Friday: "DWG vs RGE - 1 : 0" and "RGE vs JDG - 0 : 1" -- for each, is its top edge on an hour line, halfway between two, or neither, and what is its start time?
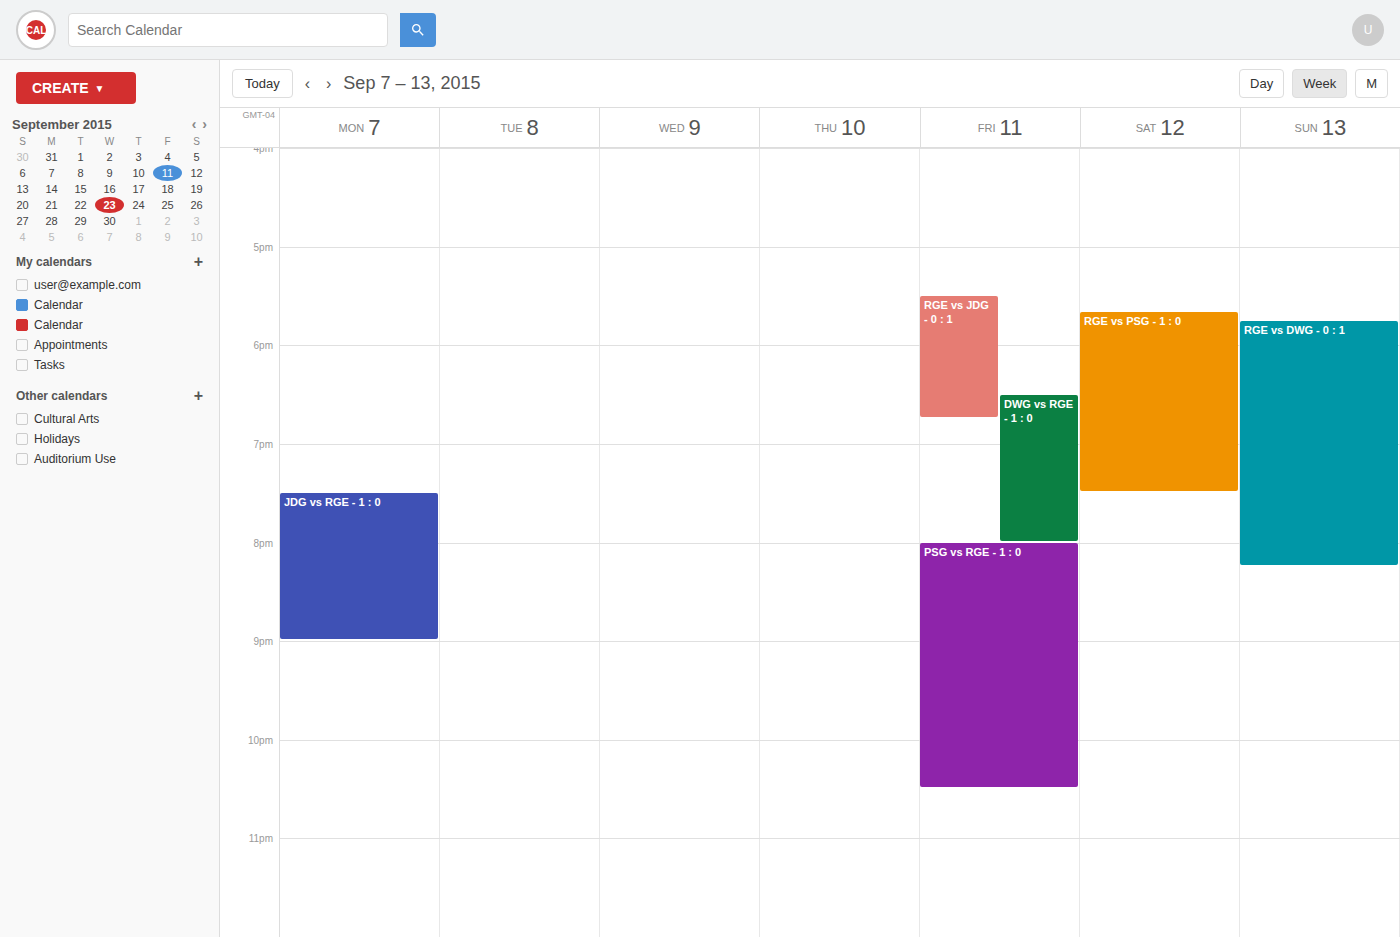
"DWG vs RGE - 1 : 0": 6:30 PM, halfway between the 6 PM and 7 PM lines. "RGE vs JDG - 0 : 1": 5:30 PM, halfway between the 5 PM and 6 PM lines.